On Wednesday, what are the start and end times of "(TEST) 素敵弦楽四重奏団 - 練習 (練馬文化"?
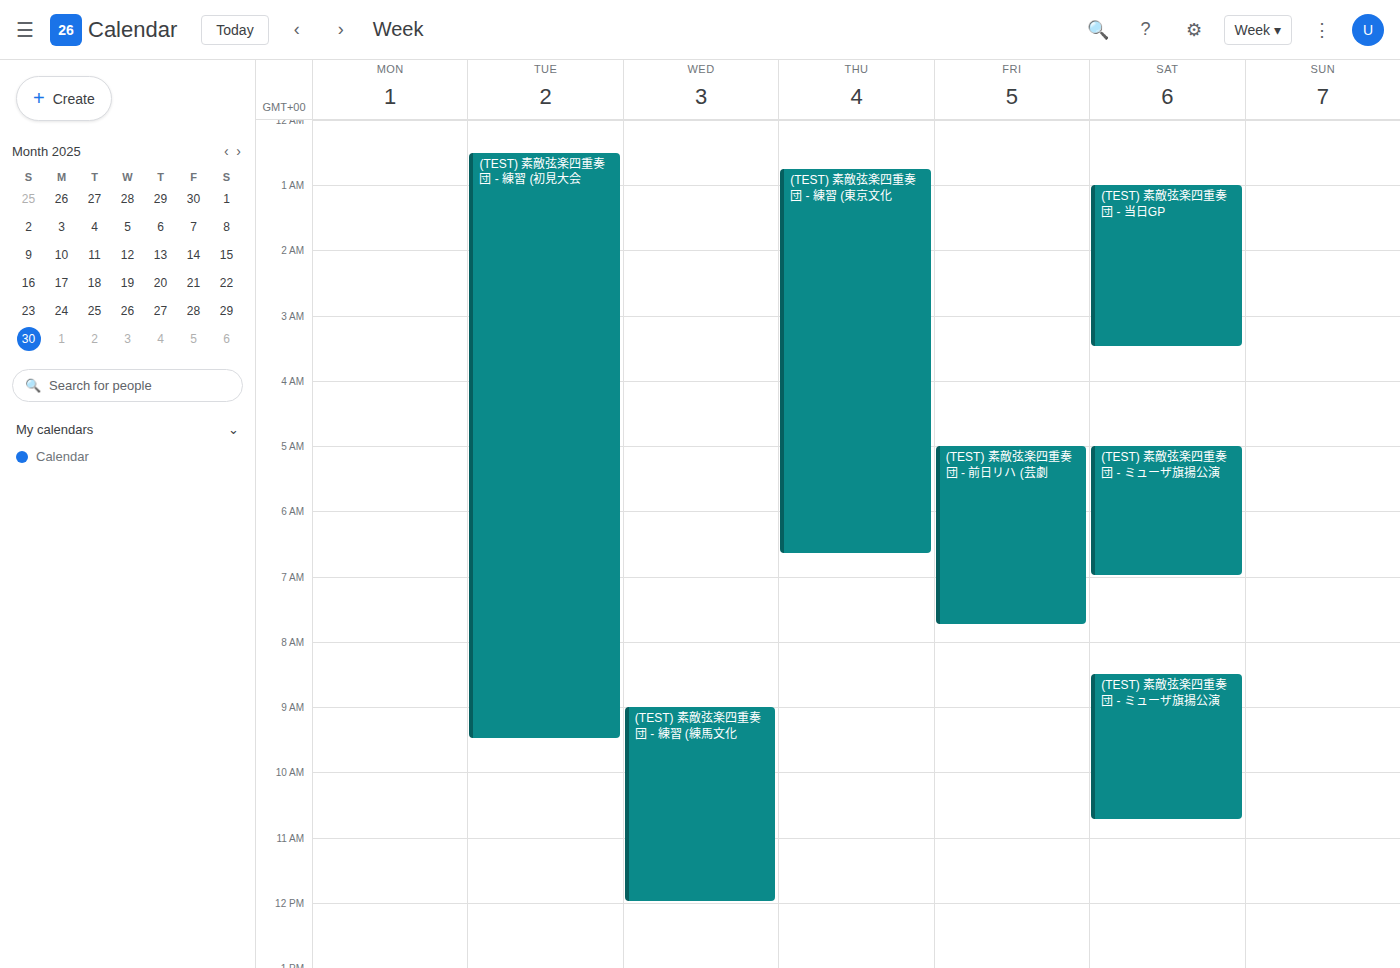
9:00 AM to 12:00 PM